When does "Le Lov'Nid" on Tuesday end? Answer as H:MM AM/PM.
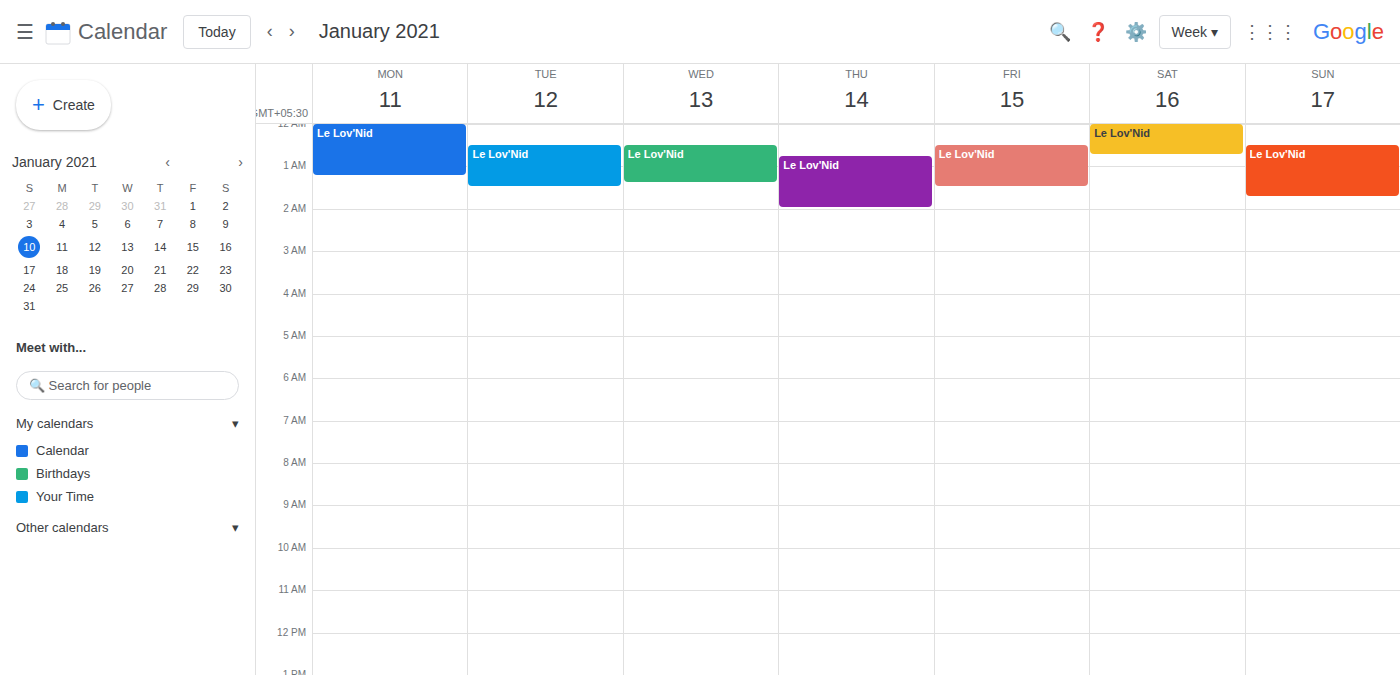
1:30 AM